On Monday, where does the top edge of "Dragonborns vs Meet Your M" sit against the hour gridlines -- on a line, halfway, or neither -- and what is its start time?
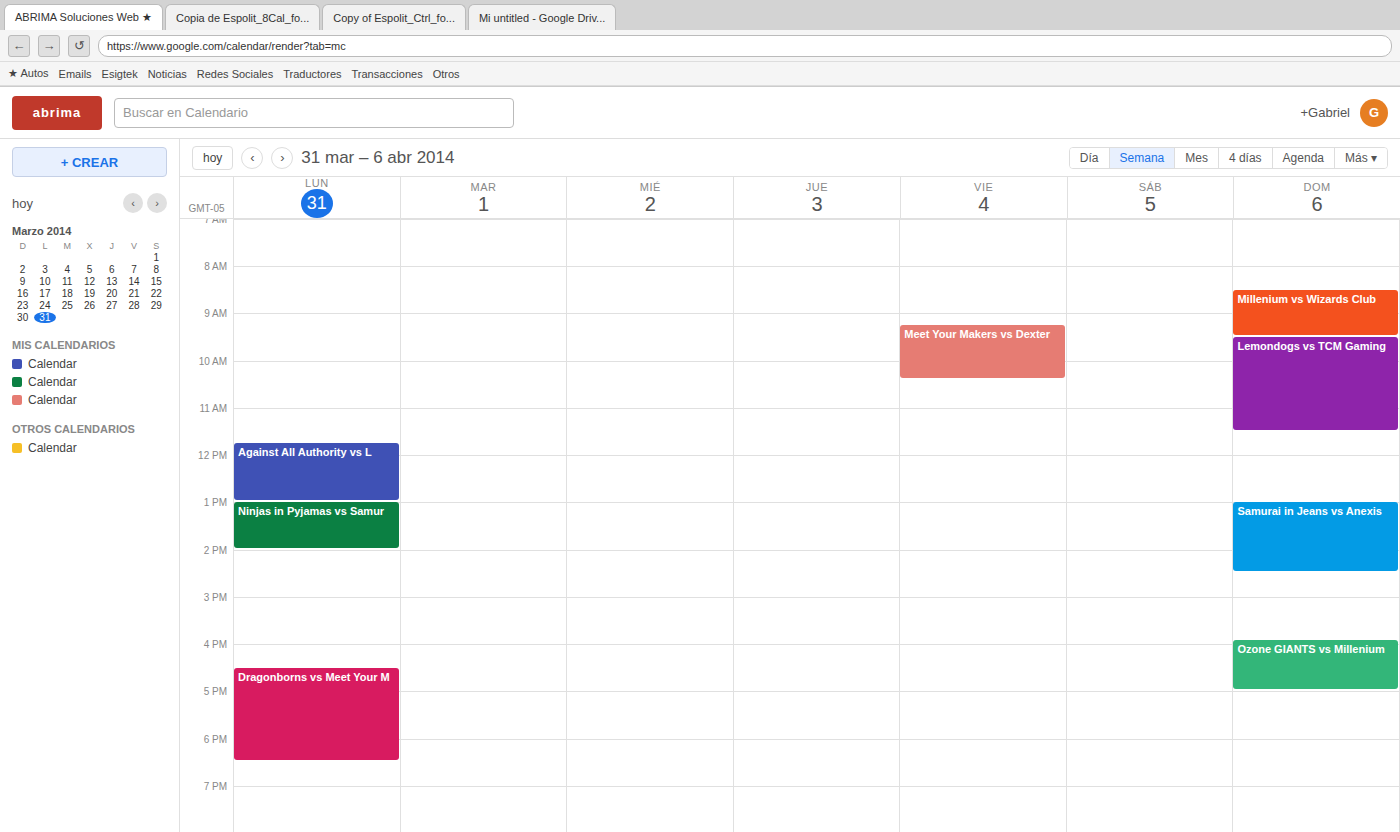
4:30 PM -- halfway between the 4 PM and 5 PM lines.